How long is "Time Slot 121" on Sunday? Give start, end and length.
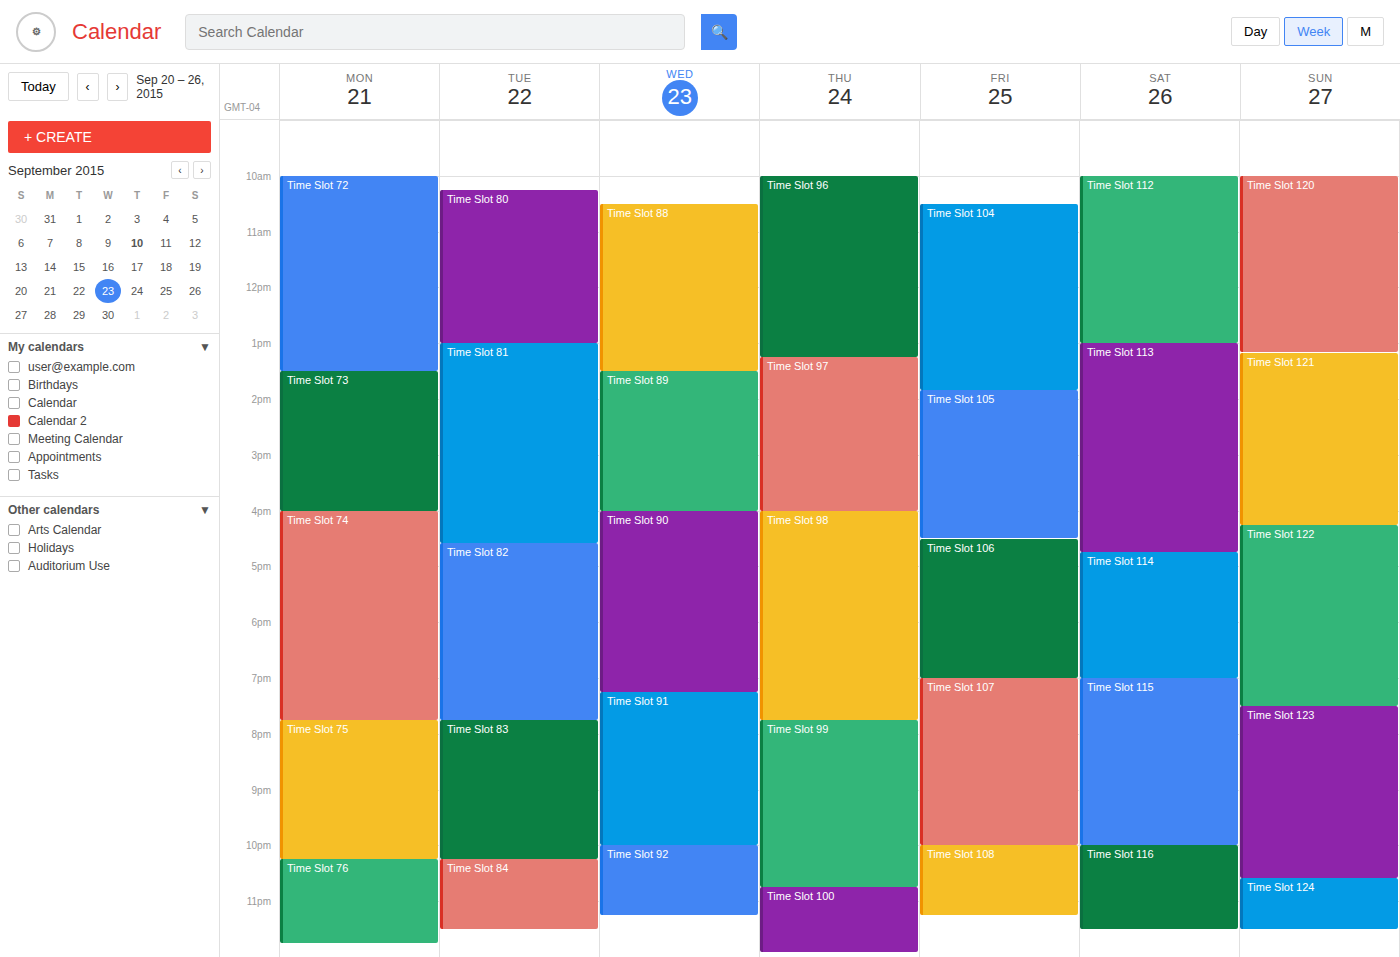
1:10 PM to 4:15 PM, 3 hours 5 minutes